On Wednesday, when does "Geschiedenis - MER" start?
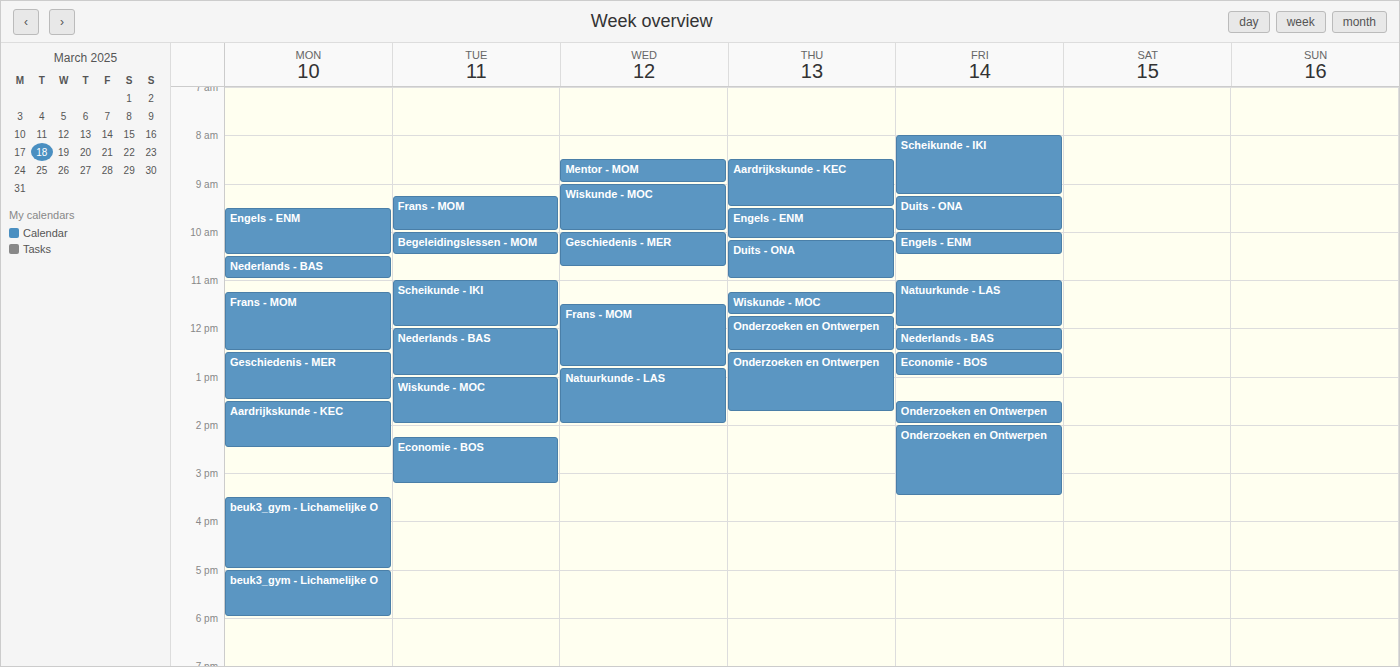
10:00 AM